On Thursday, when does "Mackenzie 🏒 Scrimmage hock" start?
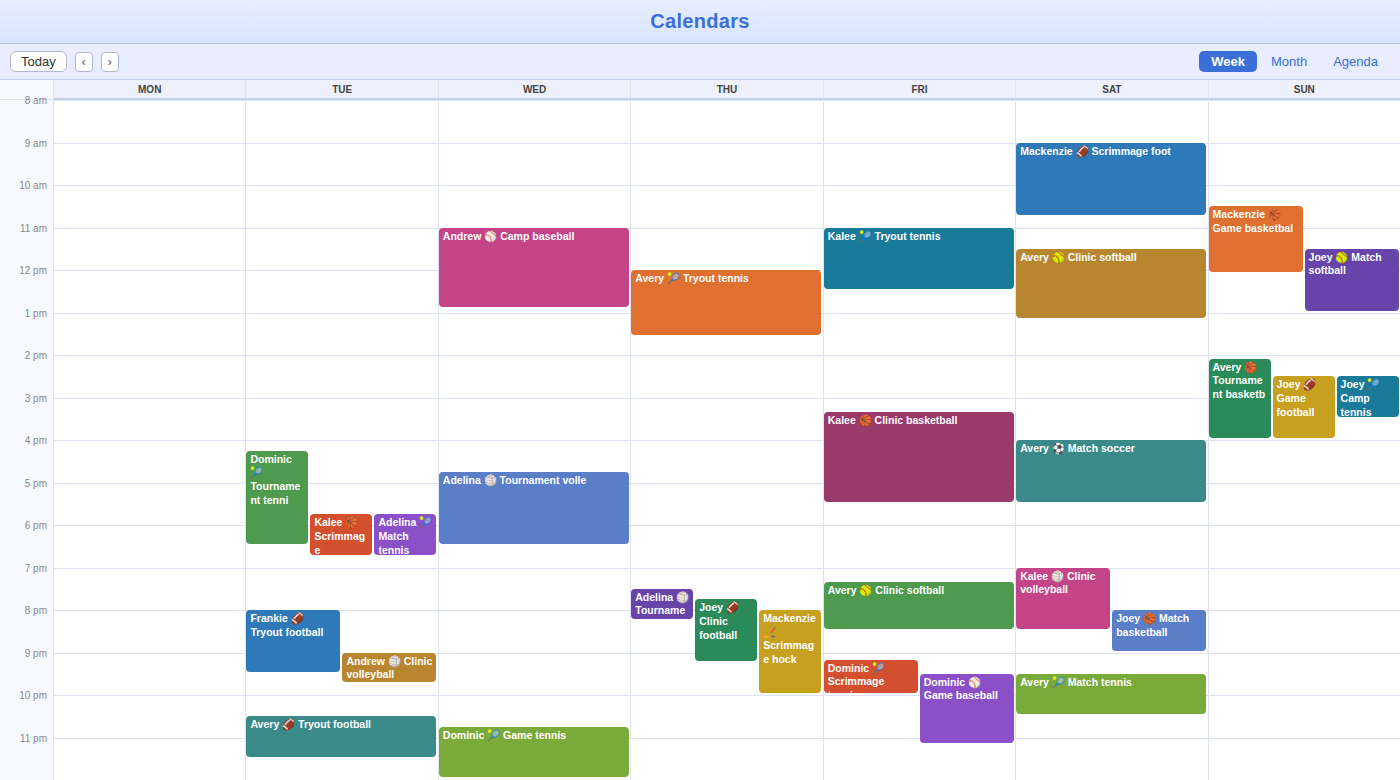
8:00 PM